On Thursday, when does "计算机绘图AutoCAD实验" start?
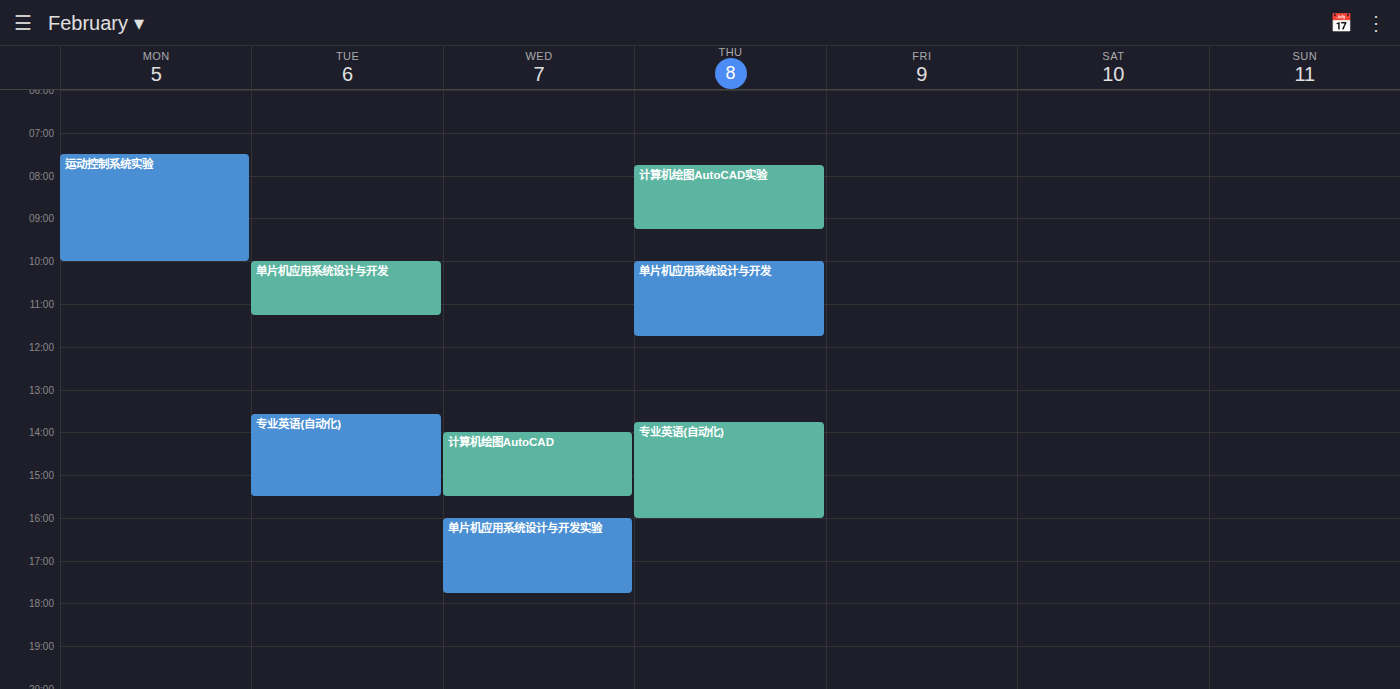
7:45 AM